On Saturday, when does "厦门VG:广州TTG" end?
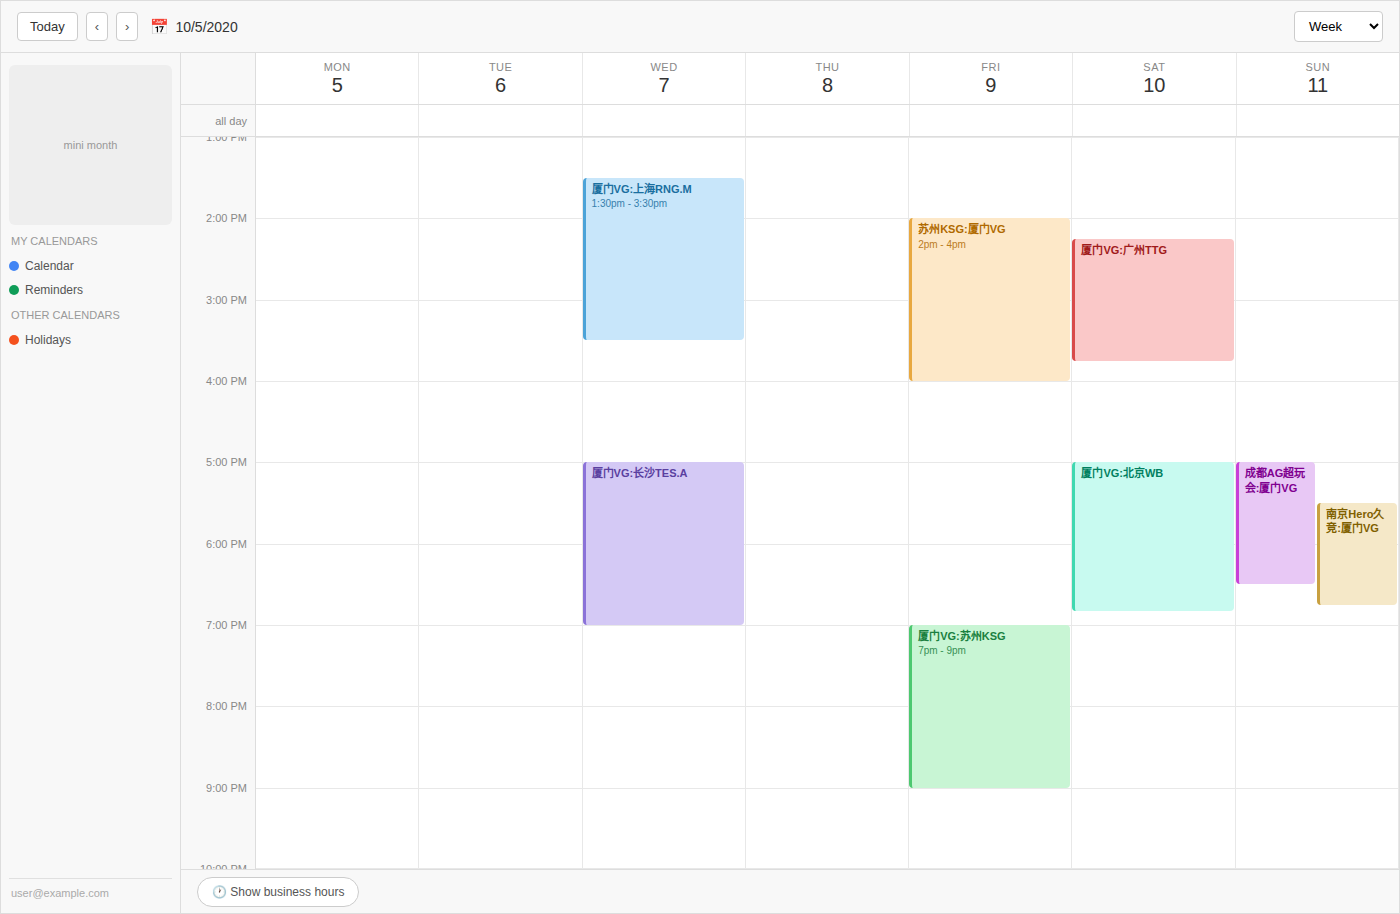
3:45 PM